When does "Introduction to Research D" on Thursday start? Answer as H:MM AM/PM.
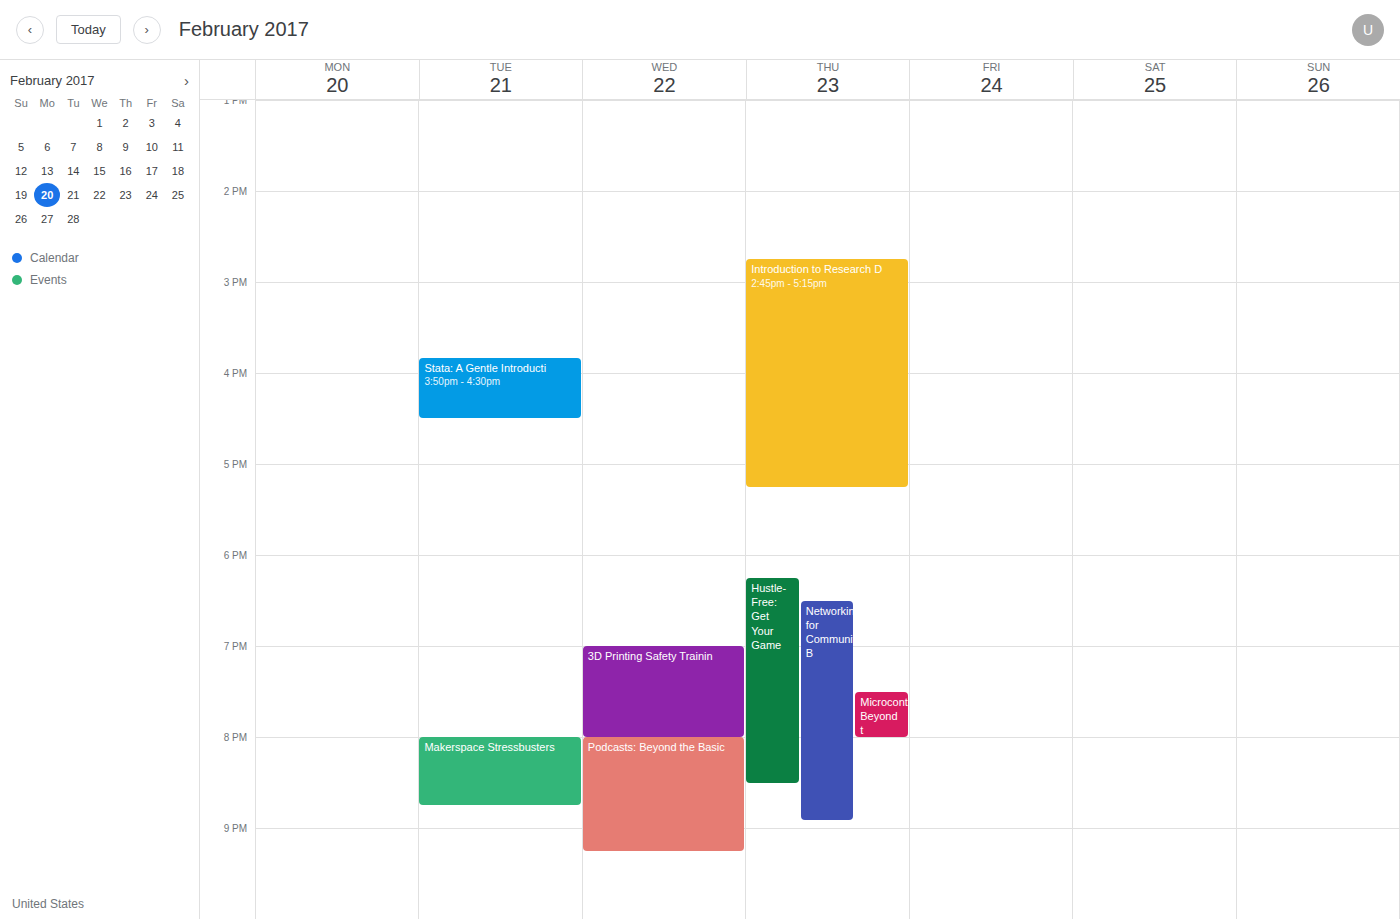
2:45 PM